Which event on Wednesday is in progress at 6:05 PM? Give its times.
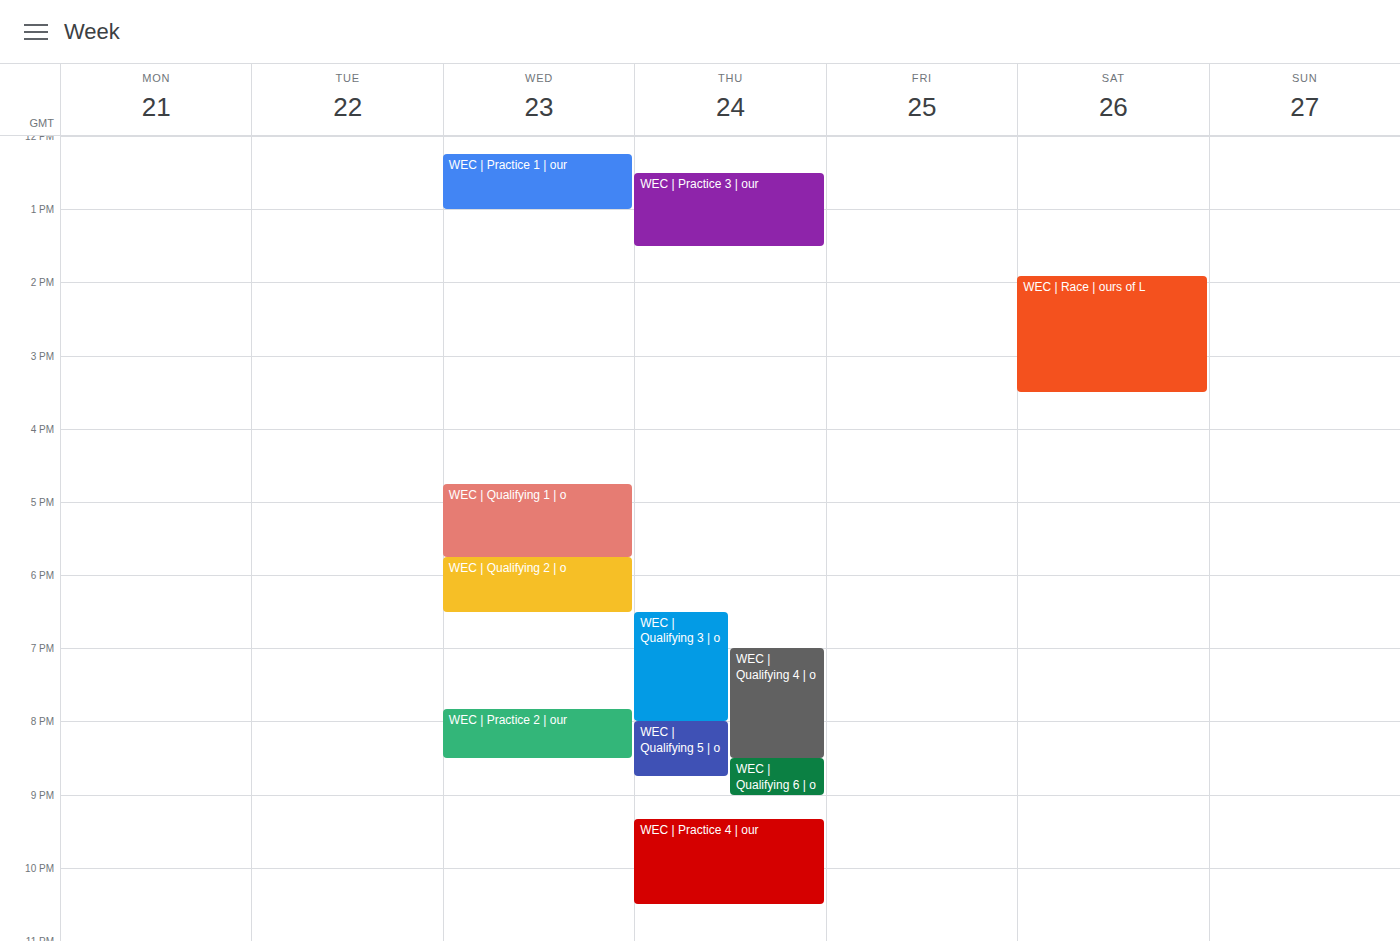
"WEC | Qualifying 2 | o", 5:45 PM to 6:30 PM